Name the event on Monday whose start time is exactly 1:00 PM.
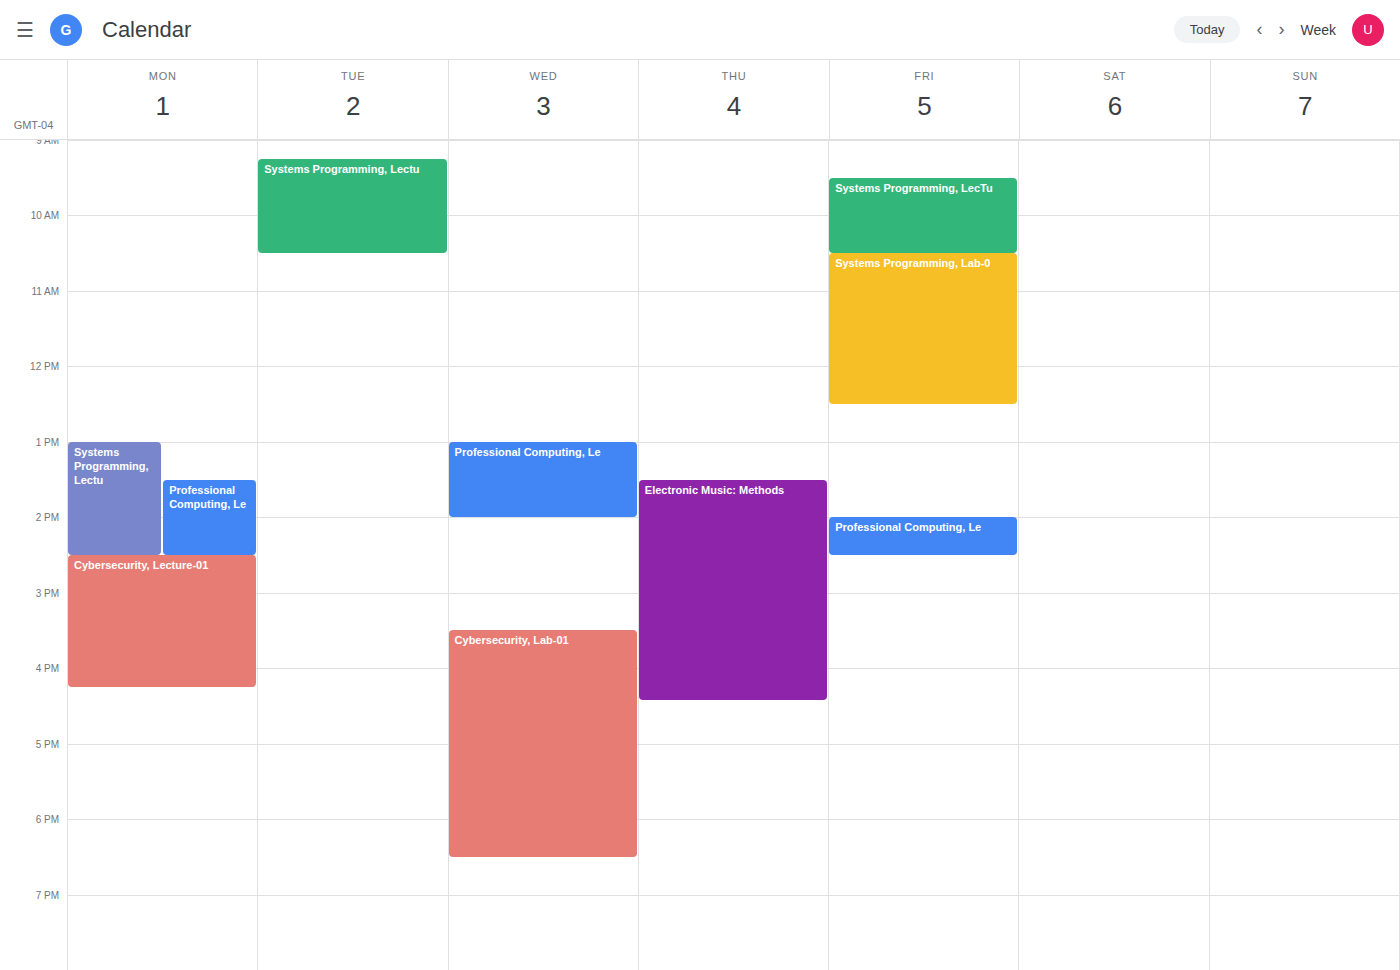
"Systems Programming, Lectu"